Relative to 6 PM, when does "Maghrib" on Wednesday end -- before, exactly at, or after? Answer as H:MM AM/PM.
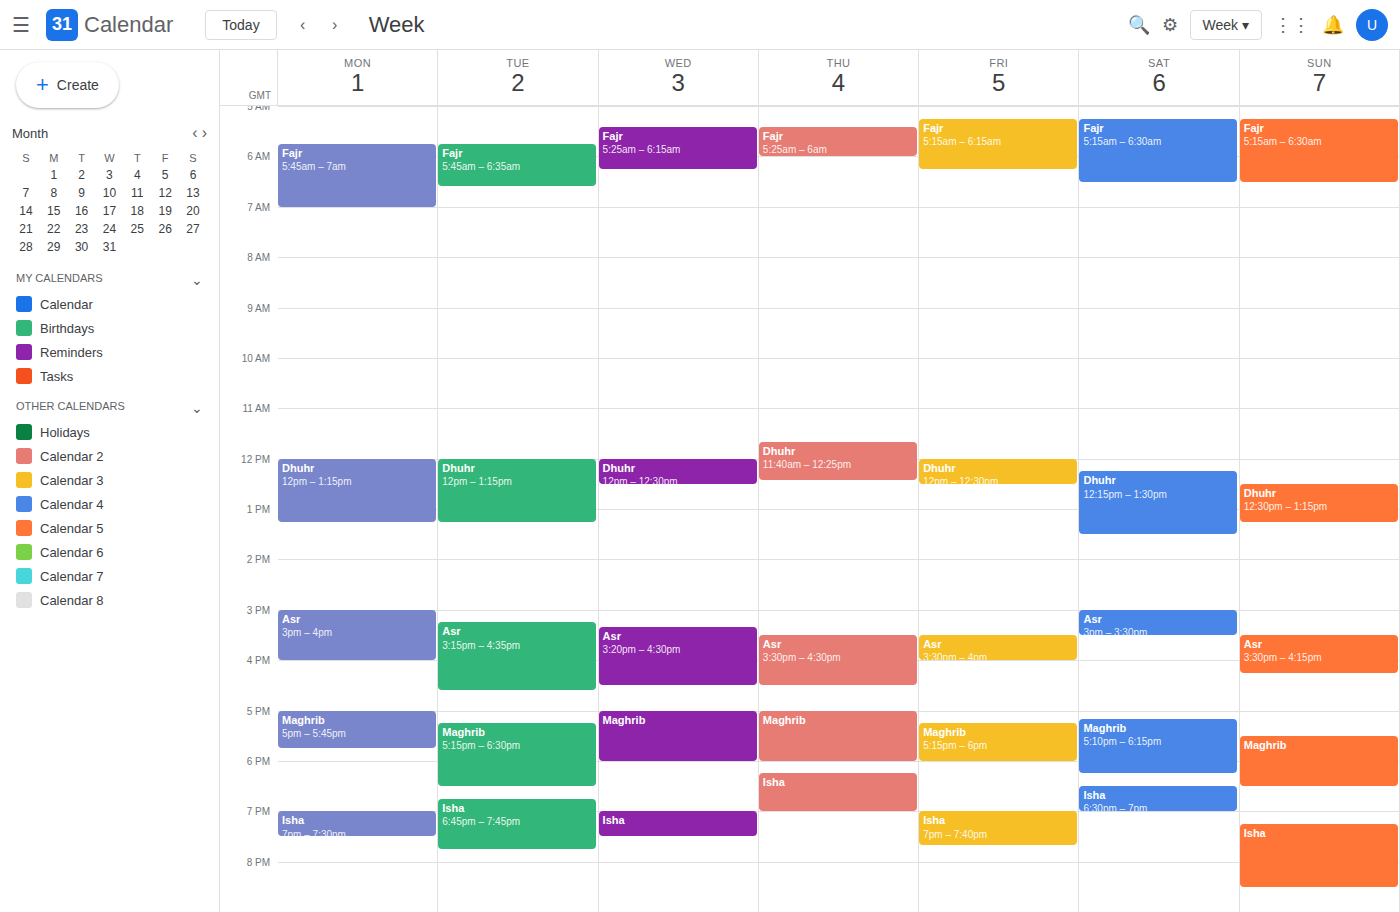
6:00 PM -- exactly at 6 PM, on the 6 PM line.